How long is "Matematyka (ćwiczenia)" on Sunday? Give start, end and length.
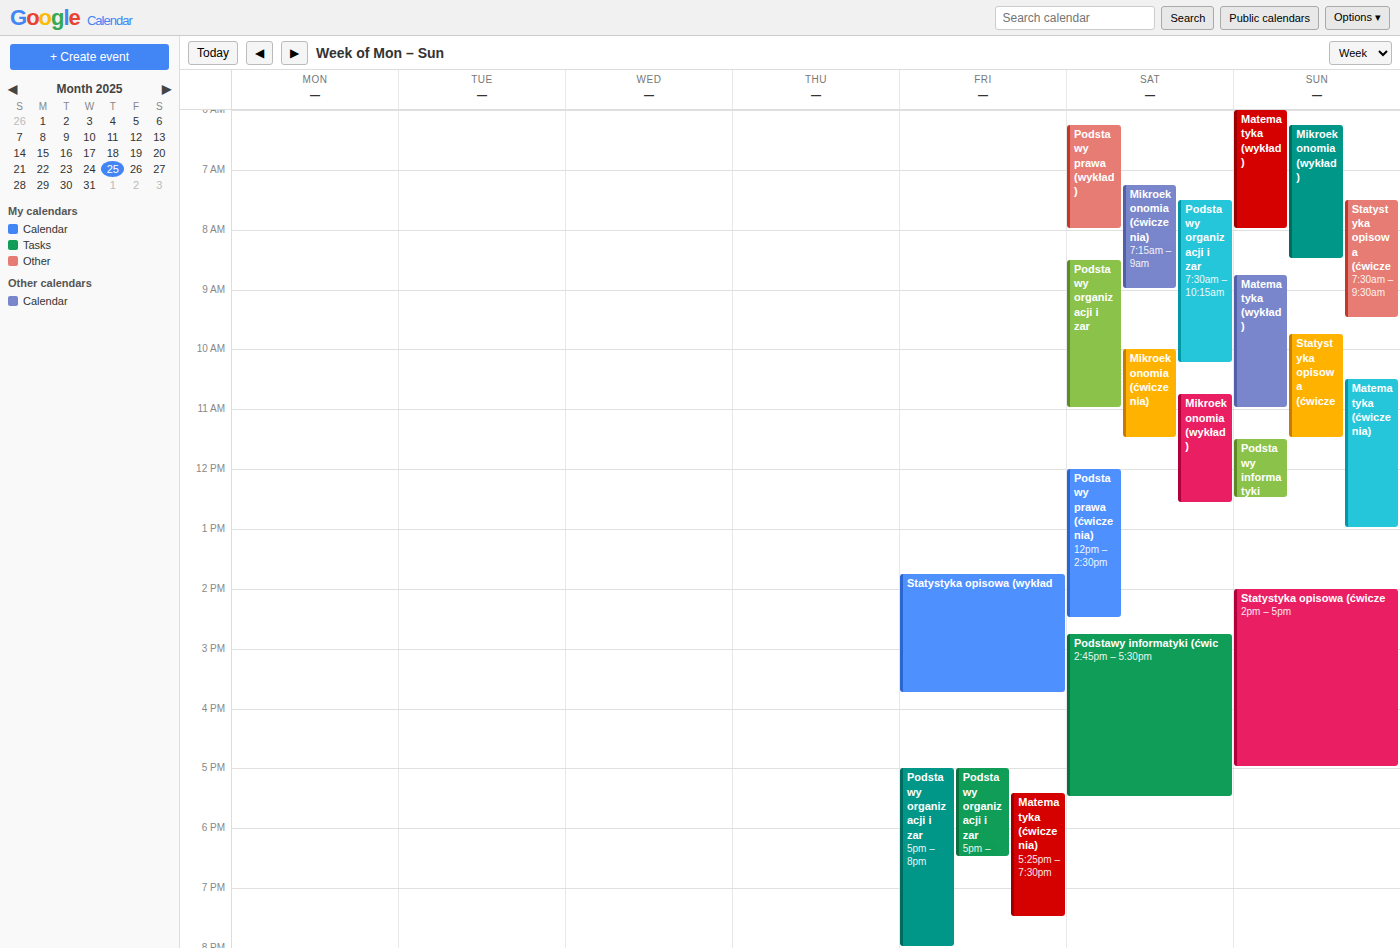
10:30 AM to 1:00 PM, 2 hours 30 minutes